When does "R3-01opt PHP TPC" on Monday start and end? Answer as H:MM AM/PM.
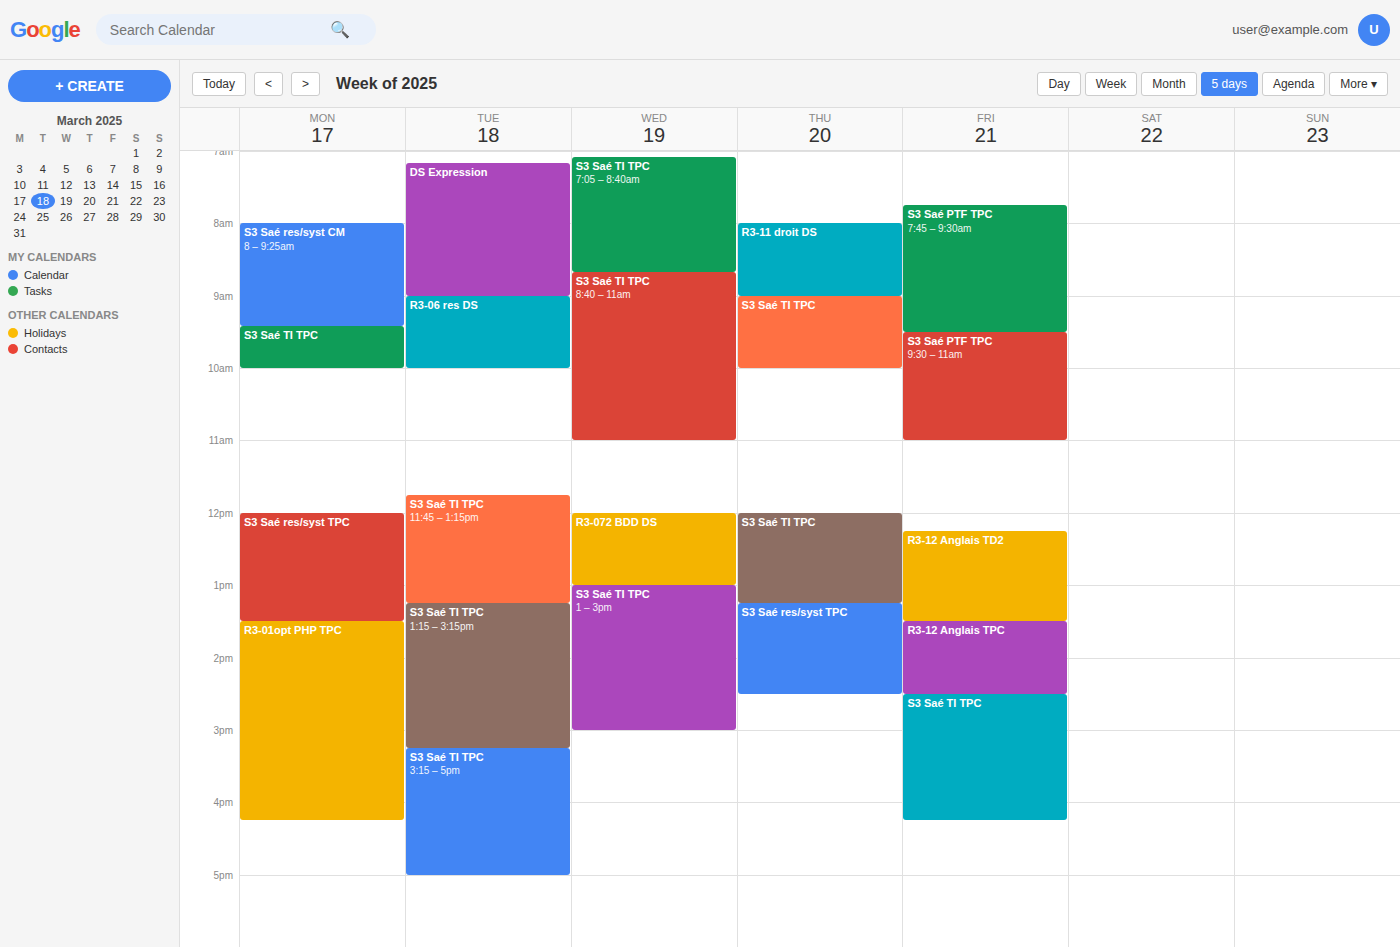
1:30 PM to 4:15 PM